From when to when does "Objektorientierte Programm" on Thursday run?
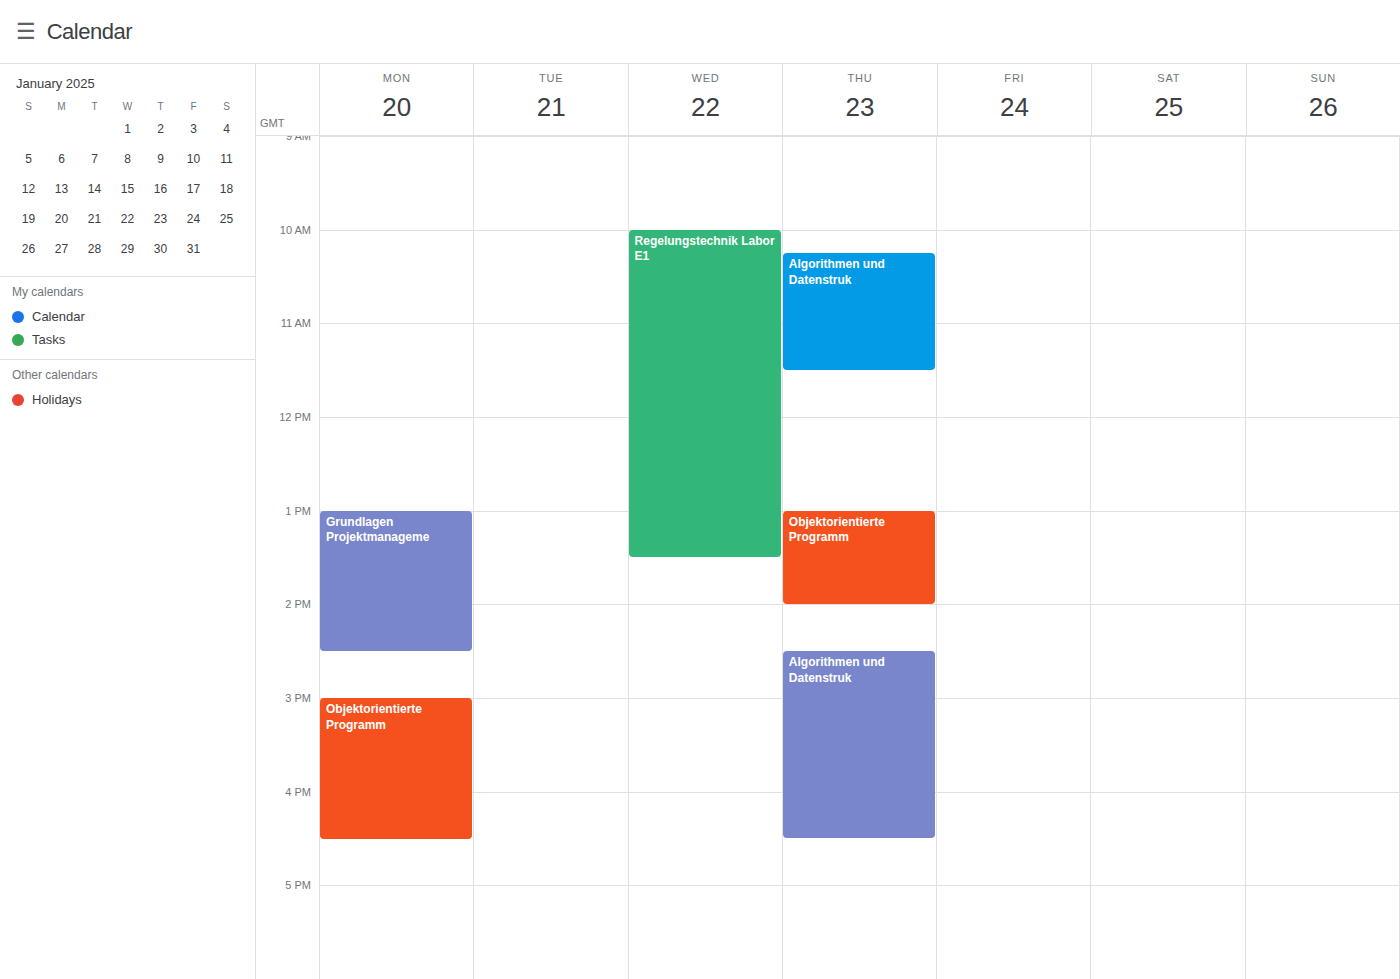
1:00 PM to 2:00 PM